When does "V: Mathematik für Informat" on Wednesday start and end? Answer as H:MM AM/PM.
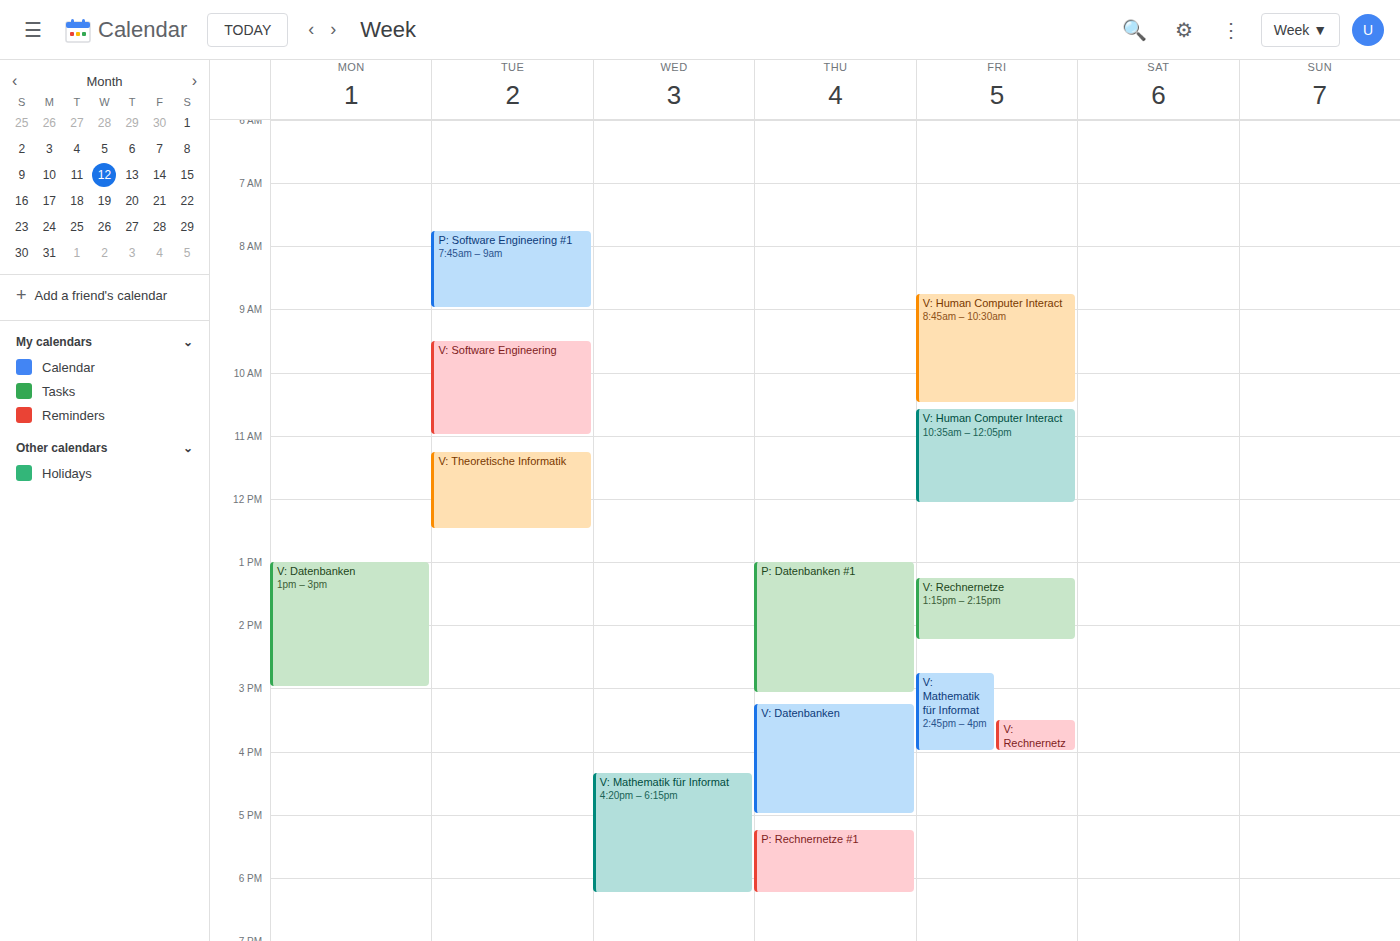
4:20 PM to 6:15 PM